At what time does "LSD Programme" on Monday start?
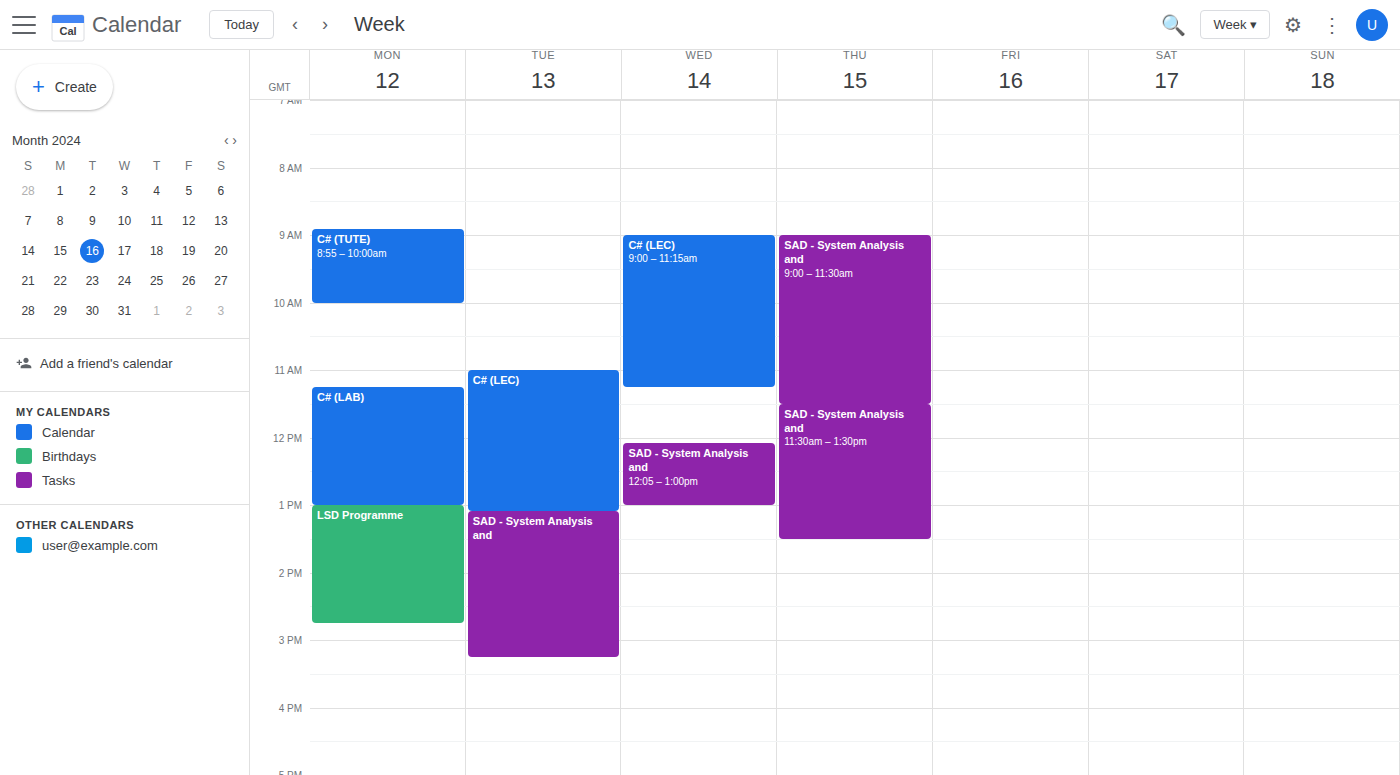
1:00 PM